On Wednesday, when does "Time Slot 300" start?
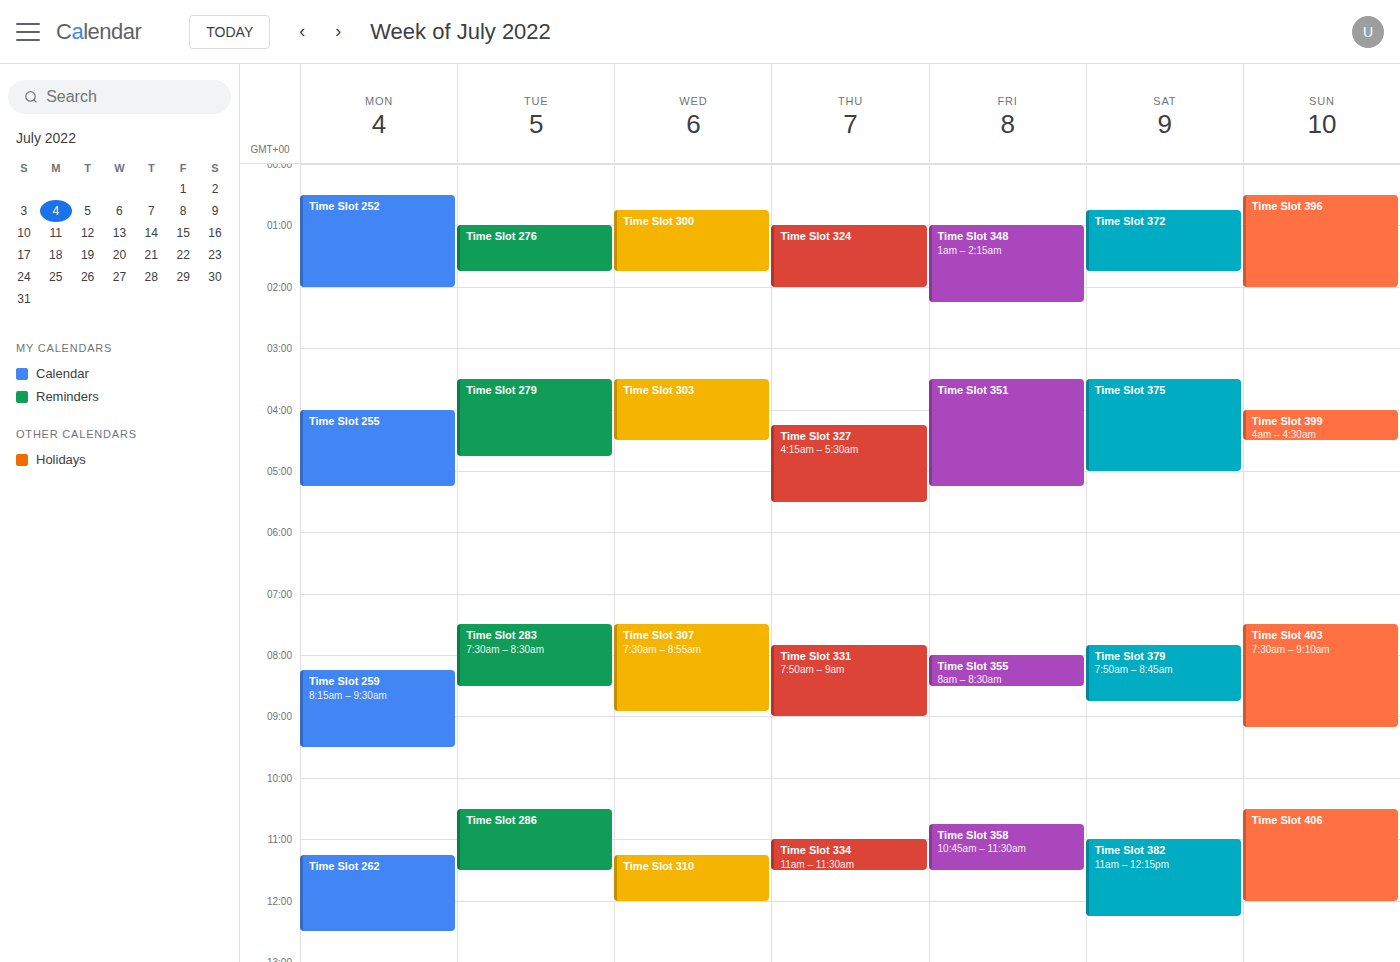
12:45 AM